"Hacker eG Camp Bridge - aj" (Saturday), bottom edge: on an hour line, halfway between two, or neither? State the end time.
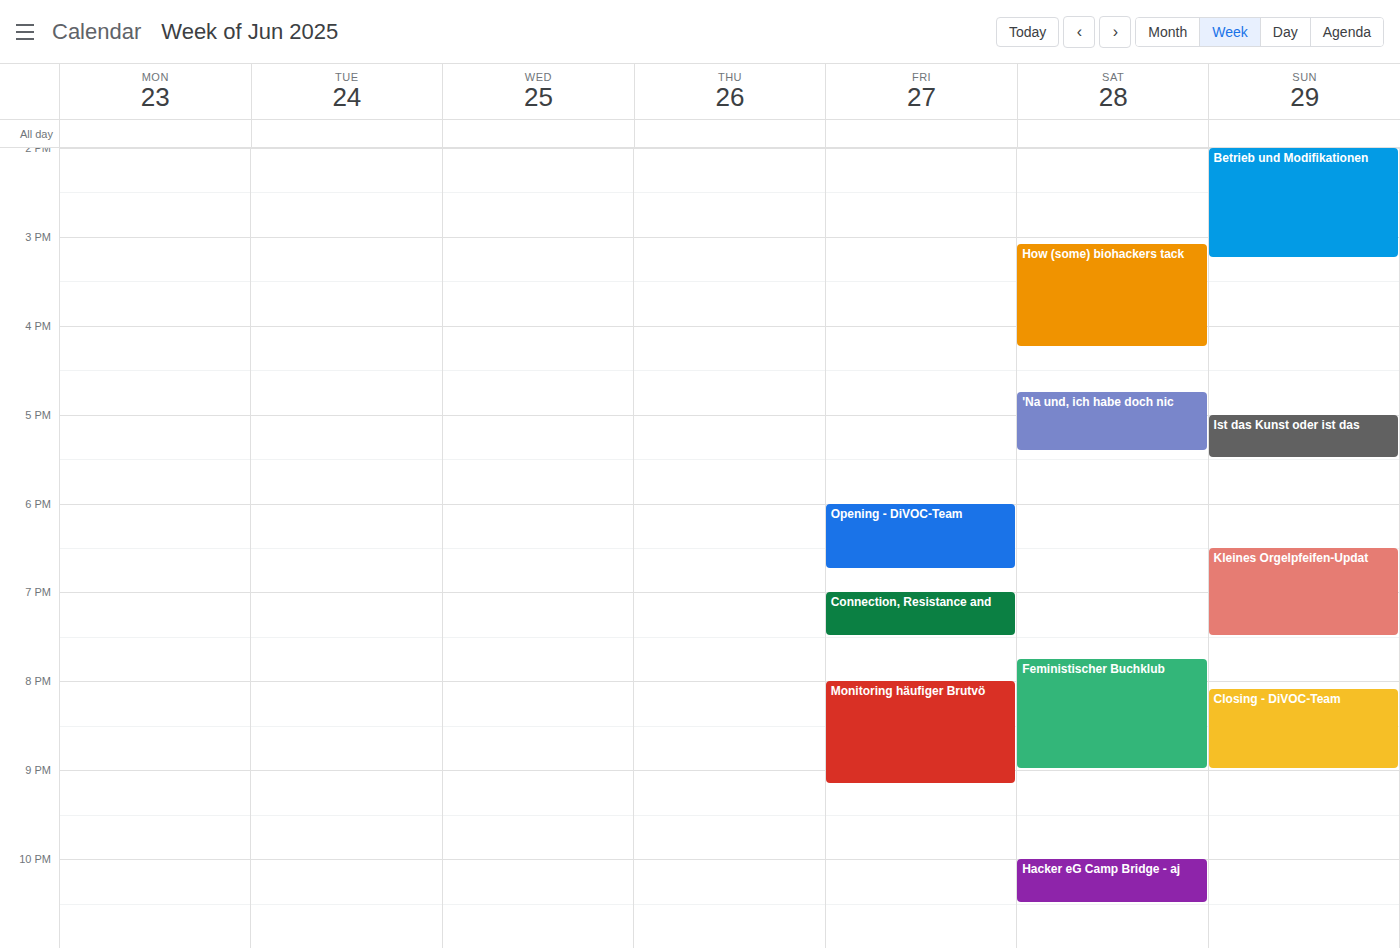
10:30 PM -- halfway between the 10 PM and 11 PM lines.